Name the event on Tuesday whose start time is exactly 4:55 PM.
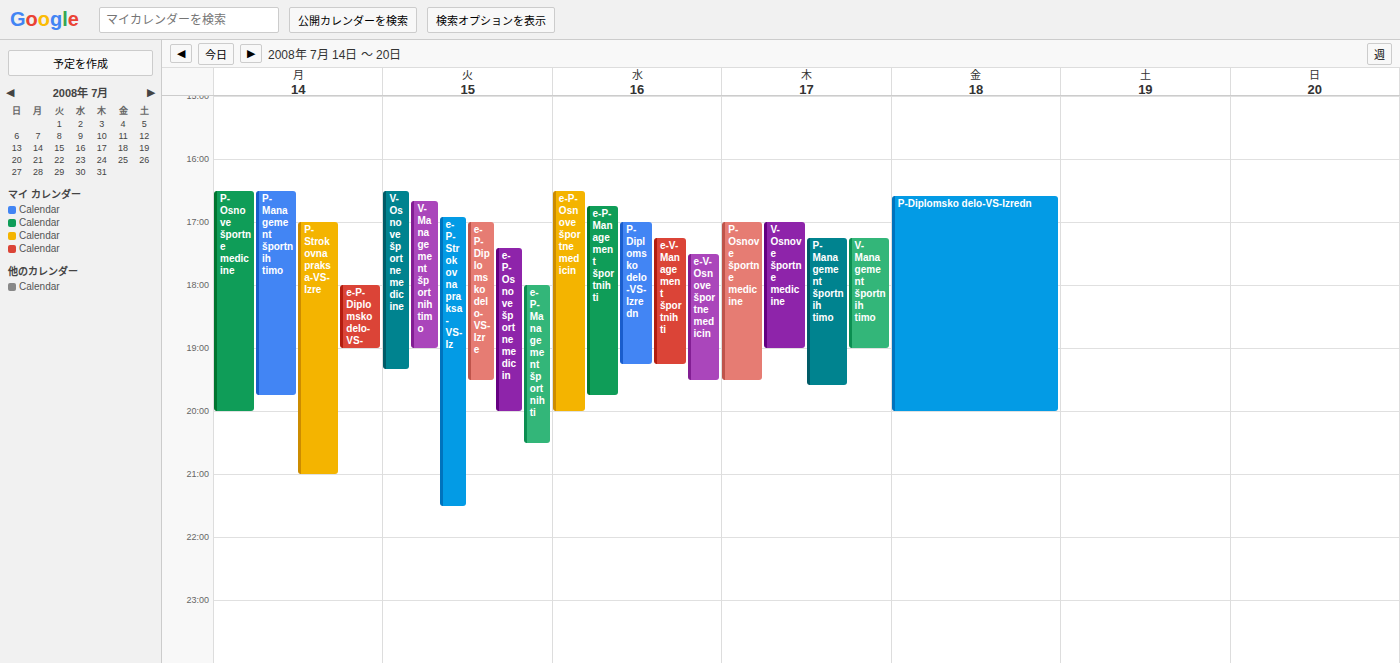
"e-P-Strokovna praksa-VS-Iz"